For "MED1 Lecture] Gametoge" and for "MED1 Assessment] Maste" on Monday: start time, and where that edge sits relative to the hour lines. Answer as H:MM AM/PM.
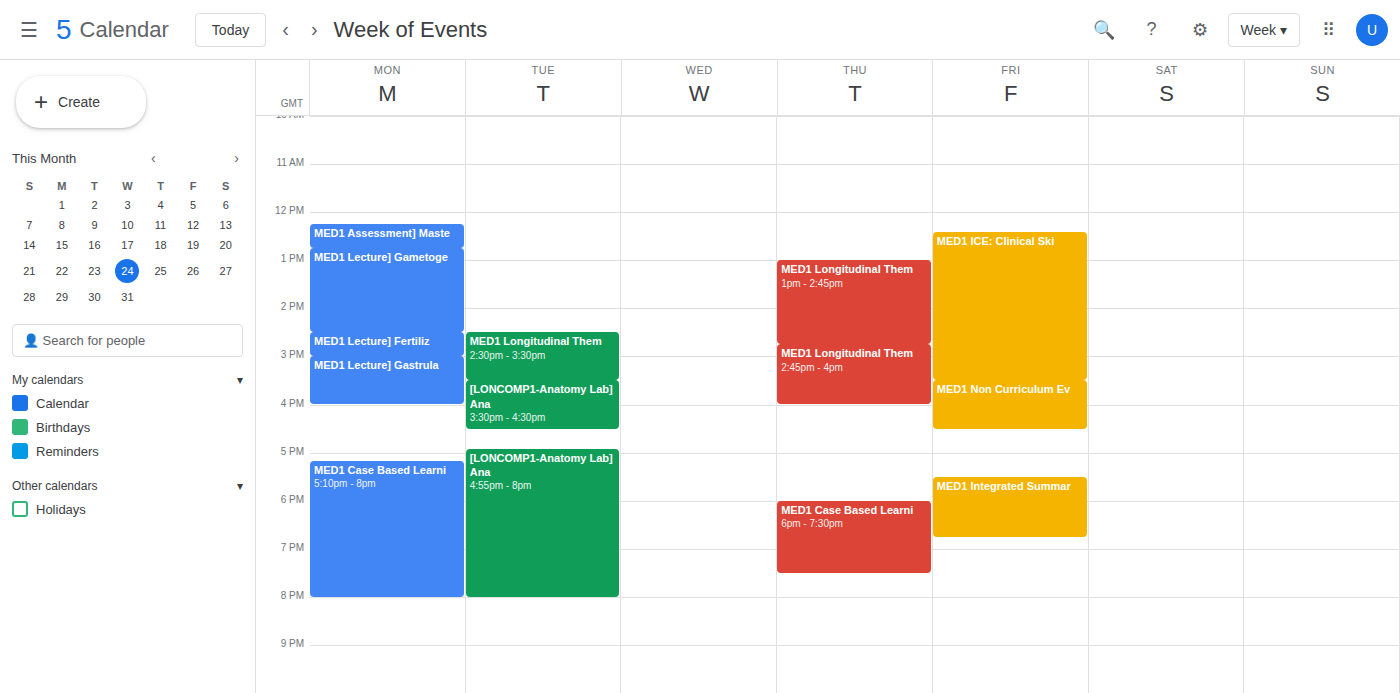
"MED1 Lecture] Gametoge": 12:45 PM, neither: three quarters of the way from the 12 PM line to the 1 PM line. "MED1 Assessment] Maste": 12:15 PM, neither: a quarter of the way from the 12 PM line to the 1 PM line.